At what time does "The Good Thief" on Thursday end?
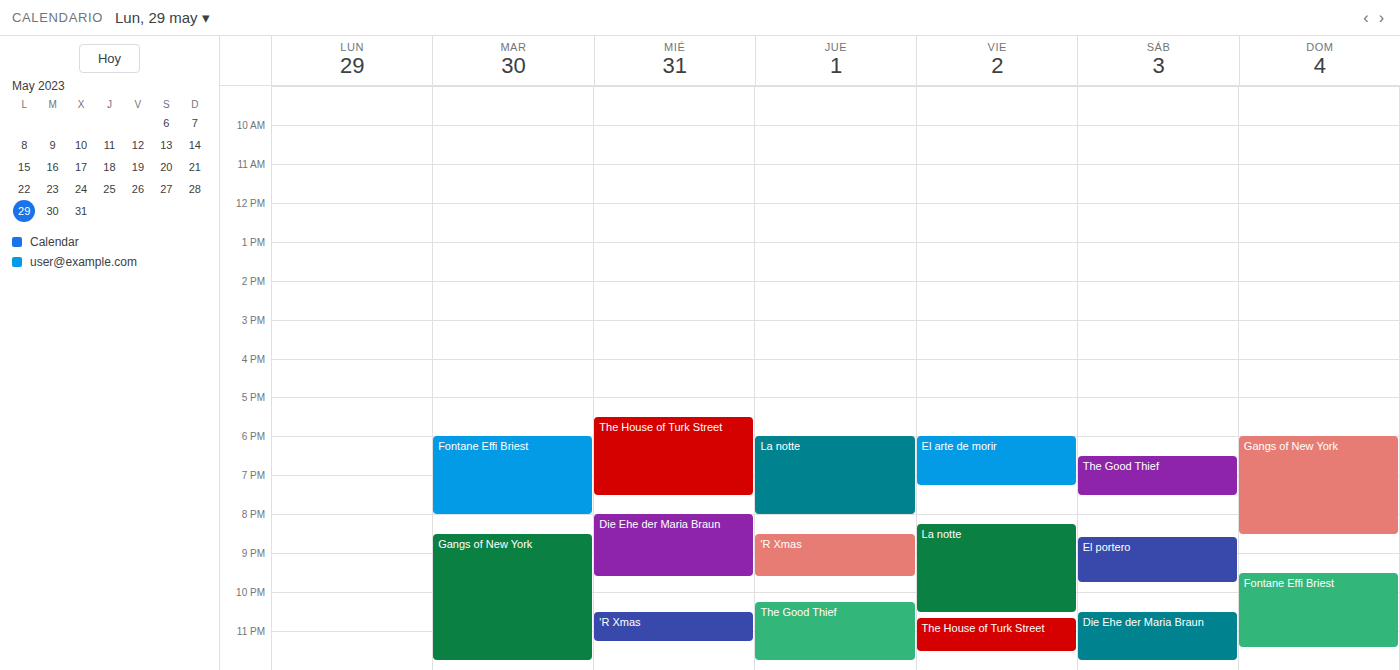
11:45 PM